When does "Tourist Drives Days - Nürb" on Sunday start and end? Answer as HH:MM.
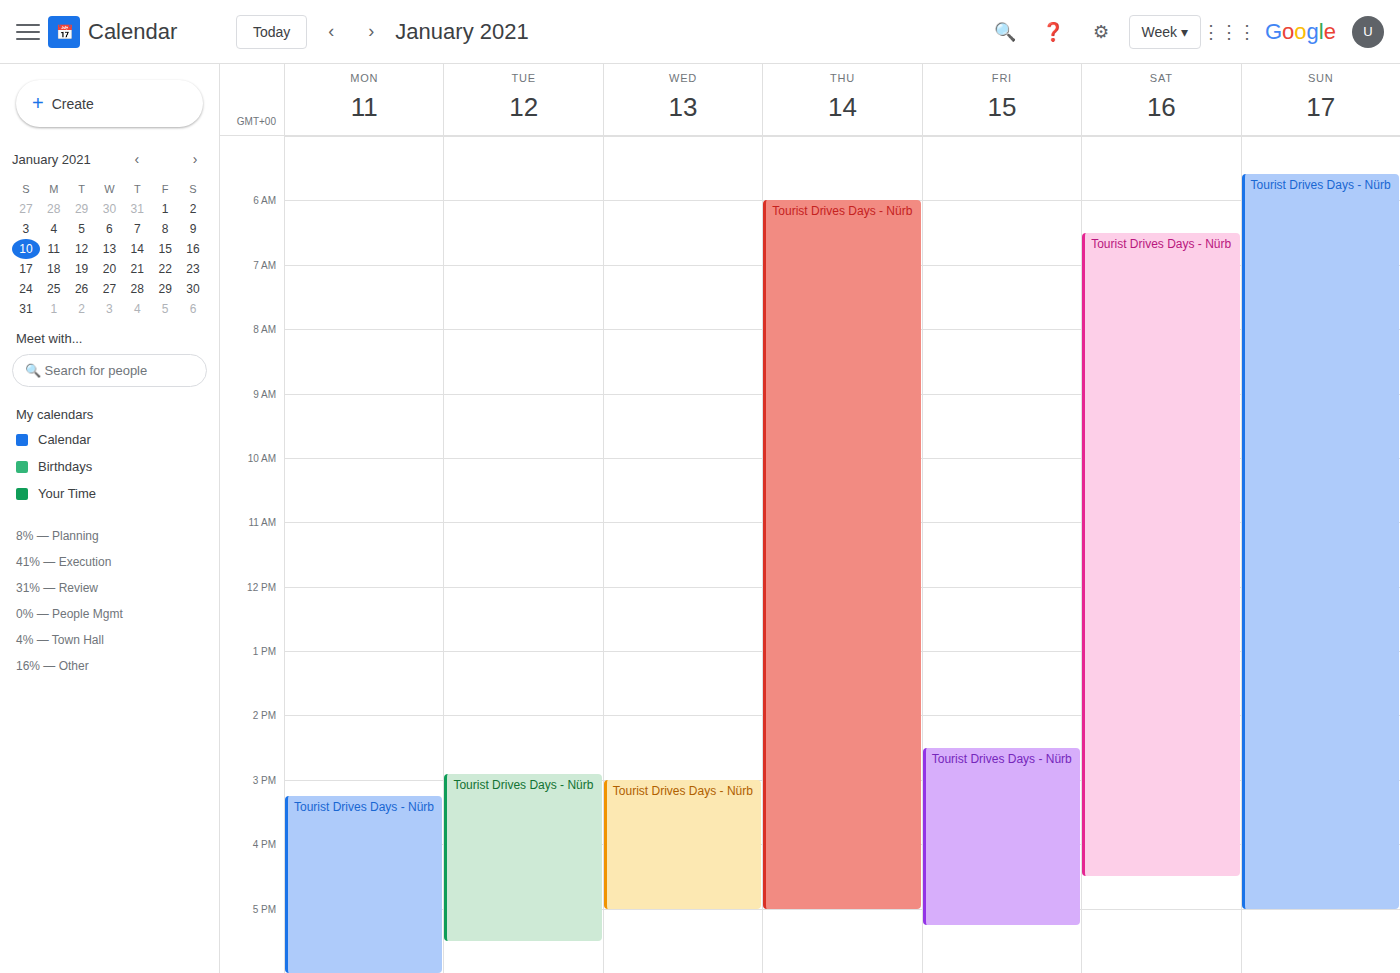
05:35 to 17:00